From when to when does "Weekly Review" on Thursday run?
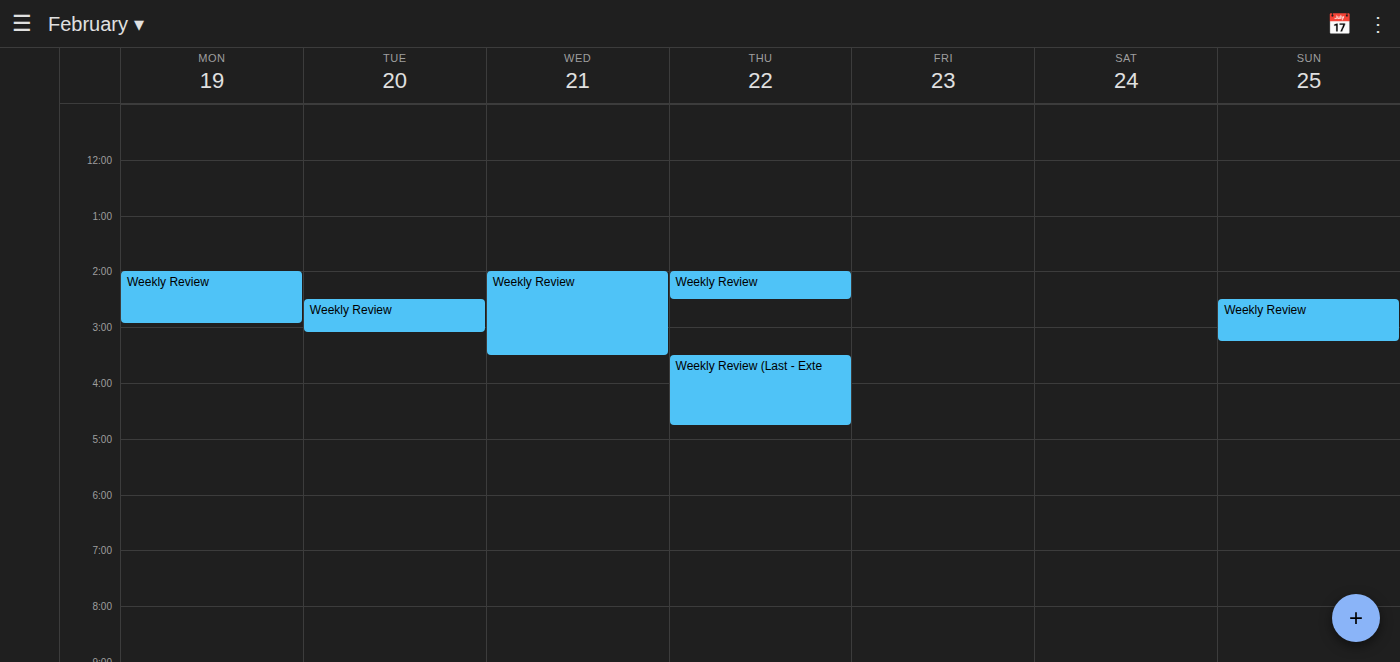
2:00 PM to 2:30 PM